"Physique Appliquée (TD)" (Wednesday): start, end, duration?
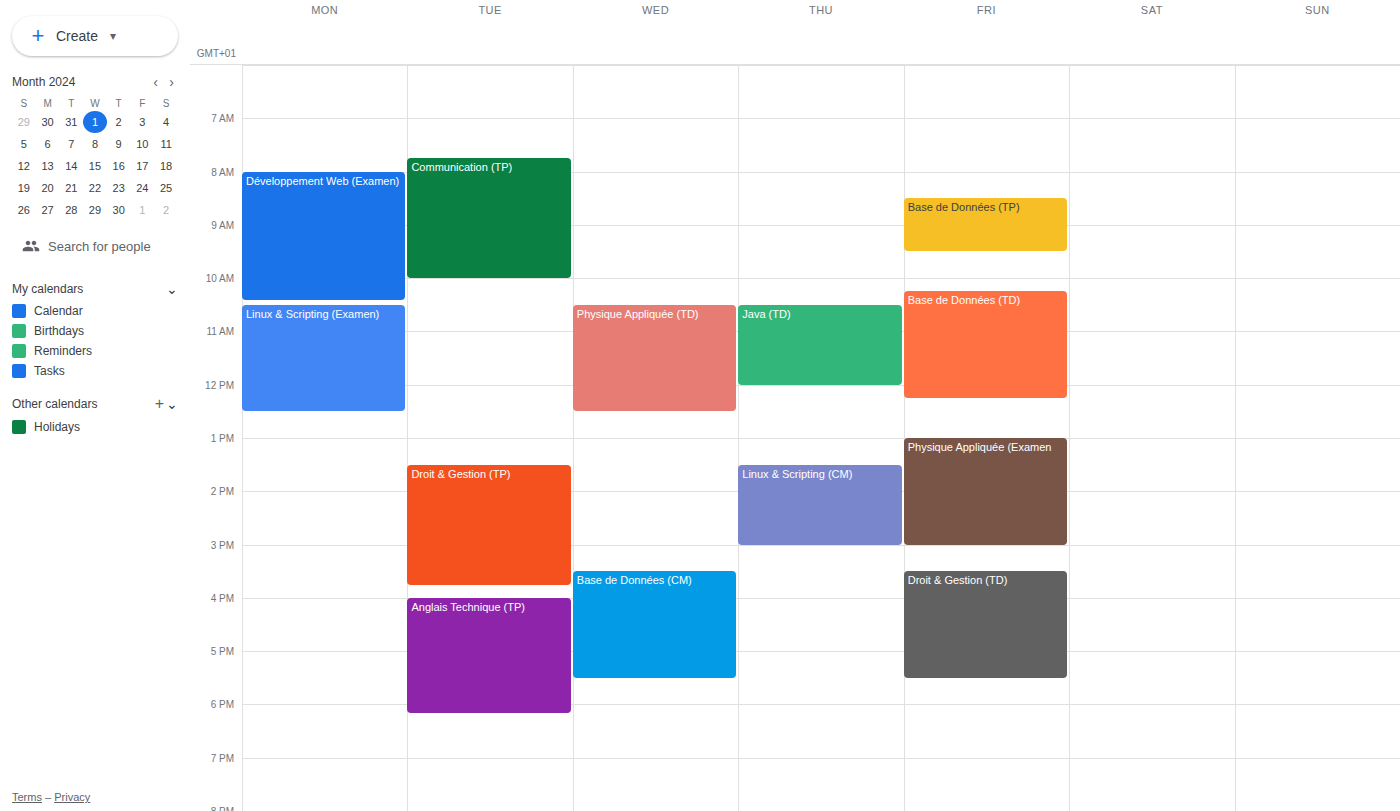
10:30 AM to 12:30 PM, 2 hours